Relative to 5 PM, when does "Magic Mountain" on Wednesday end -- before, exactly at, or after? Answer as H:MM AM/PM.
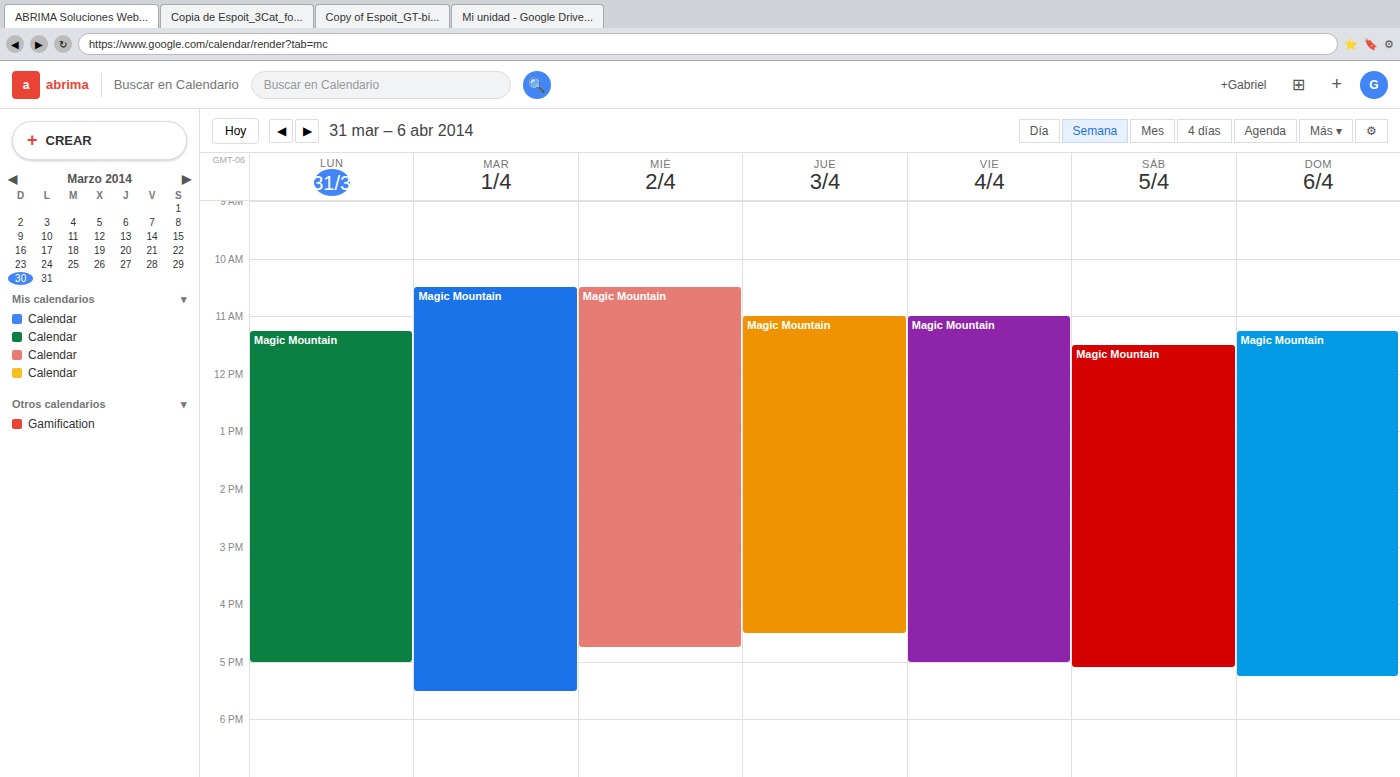
4:45 PM -- before 5 PM, 15 minutes above the 5 PM line.